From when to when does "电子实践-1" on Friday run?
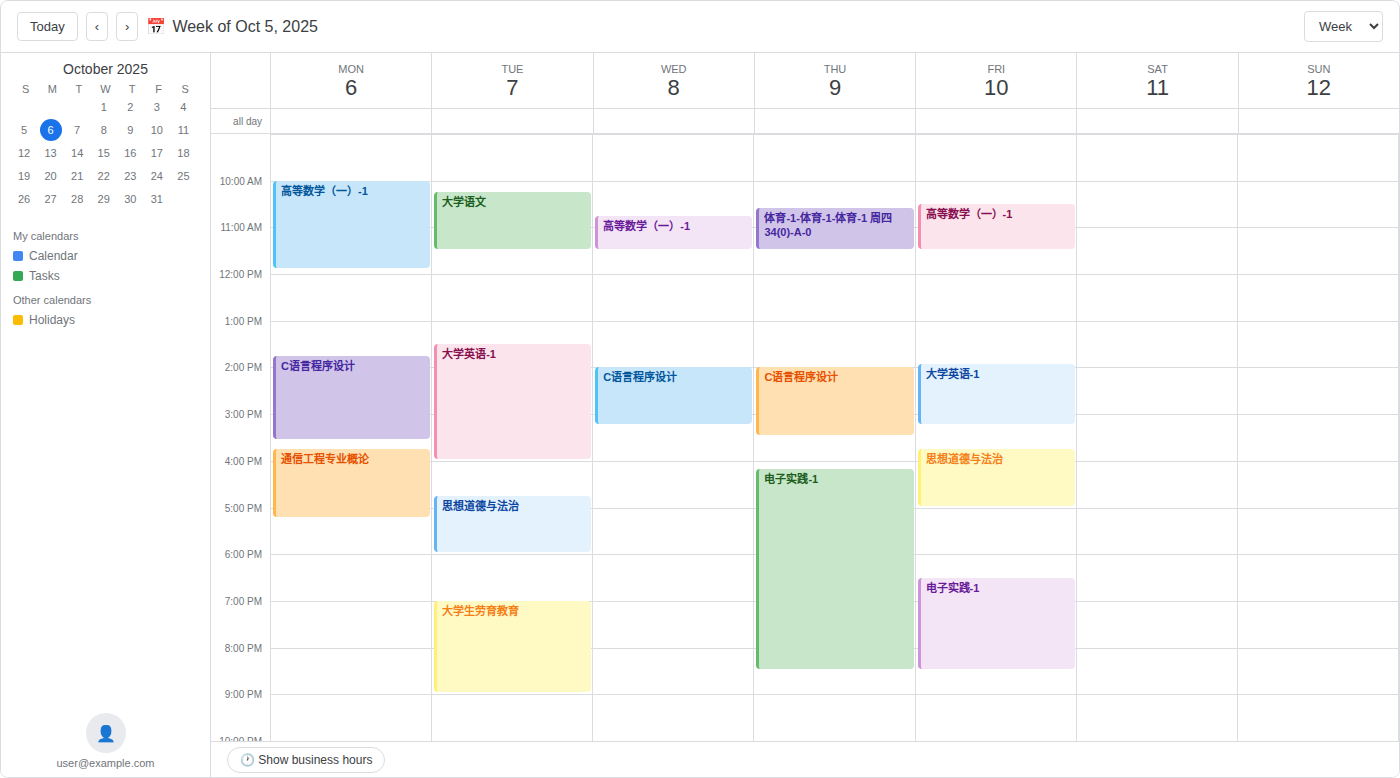
6:30 PM to 8:30 PM